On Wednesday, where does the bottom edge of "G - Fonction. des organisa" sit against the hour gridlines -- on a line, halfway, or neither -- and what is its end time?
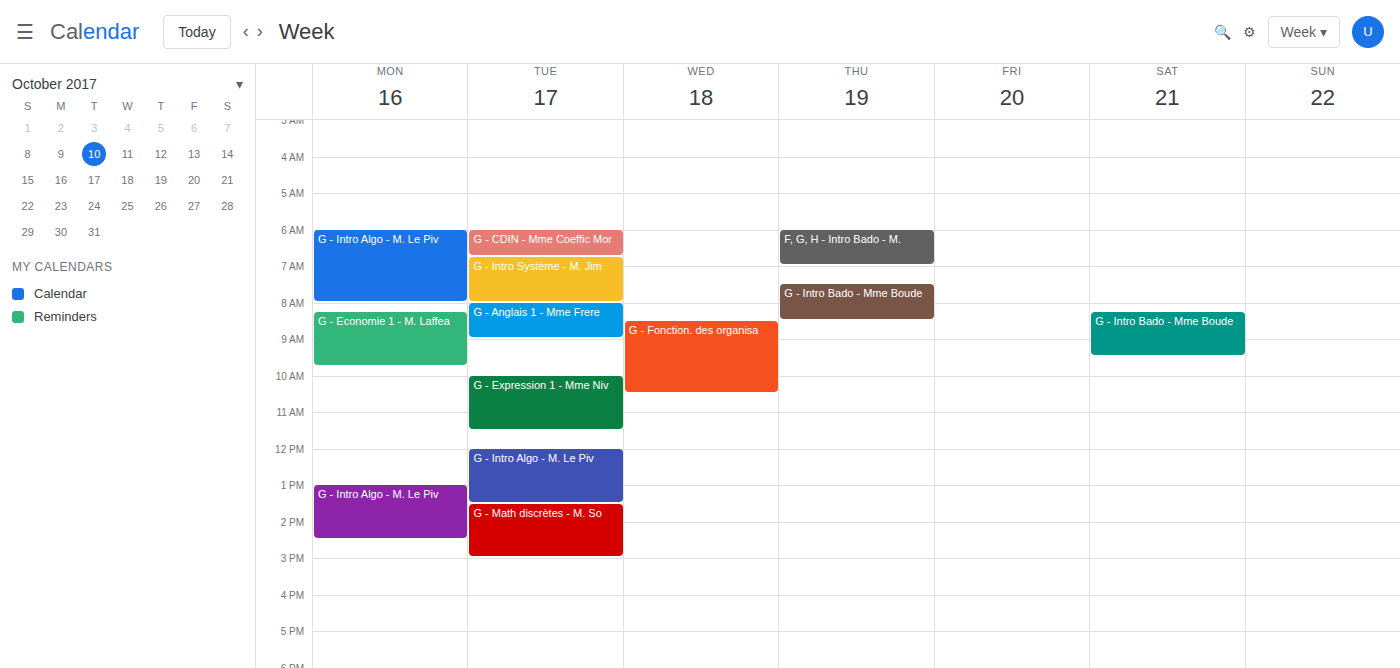
10:30 AM -- halfway between the 10 AM and 11 AM lines.